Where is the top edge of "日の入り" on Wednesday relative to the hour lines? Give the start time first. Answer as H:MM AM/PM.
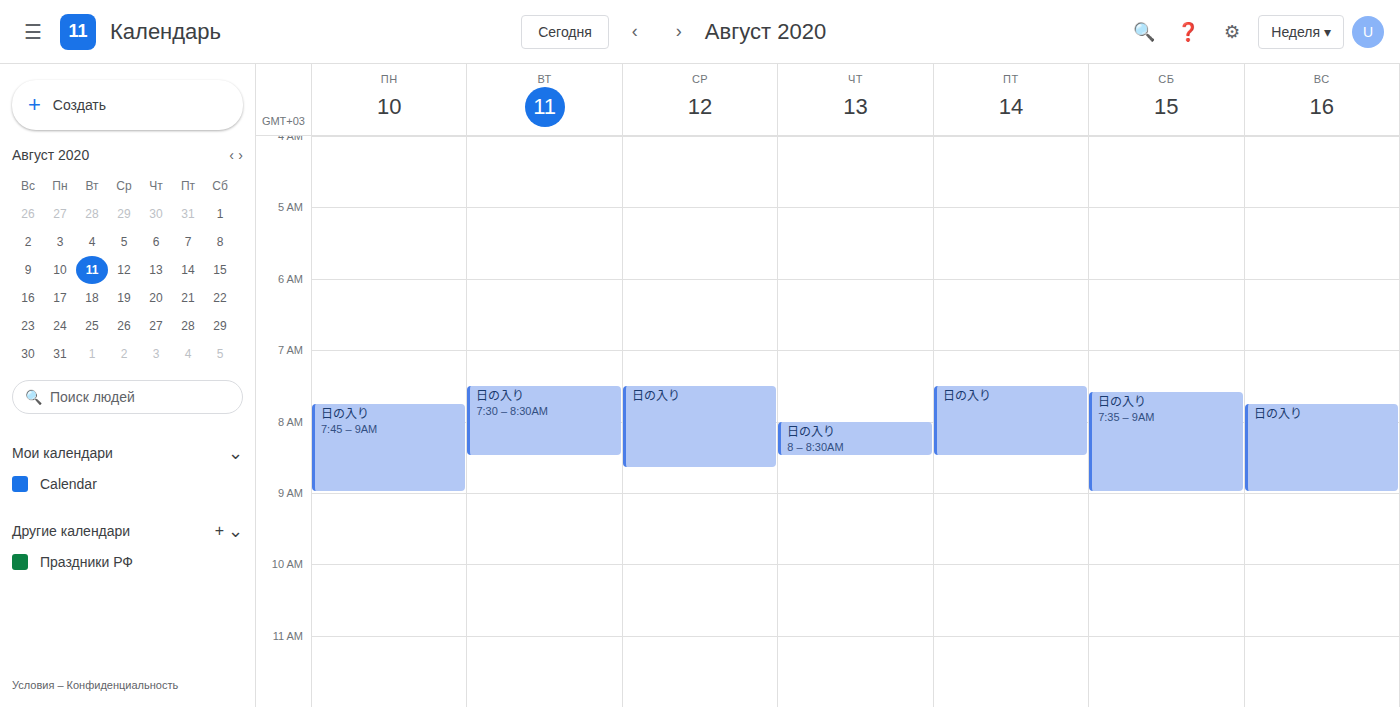
7:30 AM -- halfway between the 7 AM and 8 AM lines.